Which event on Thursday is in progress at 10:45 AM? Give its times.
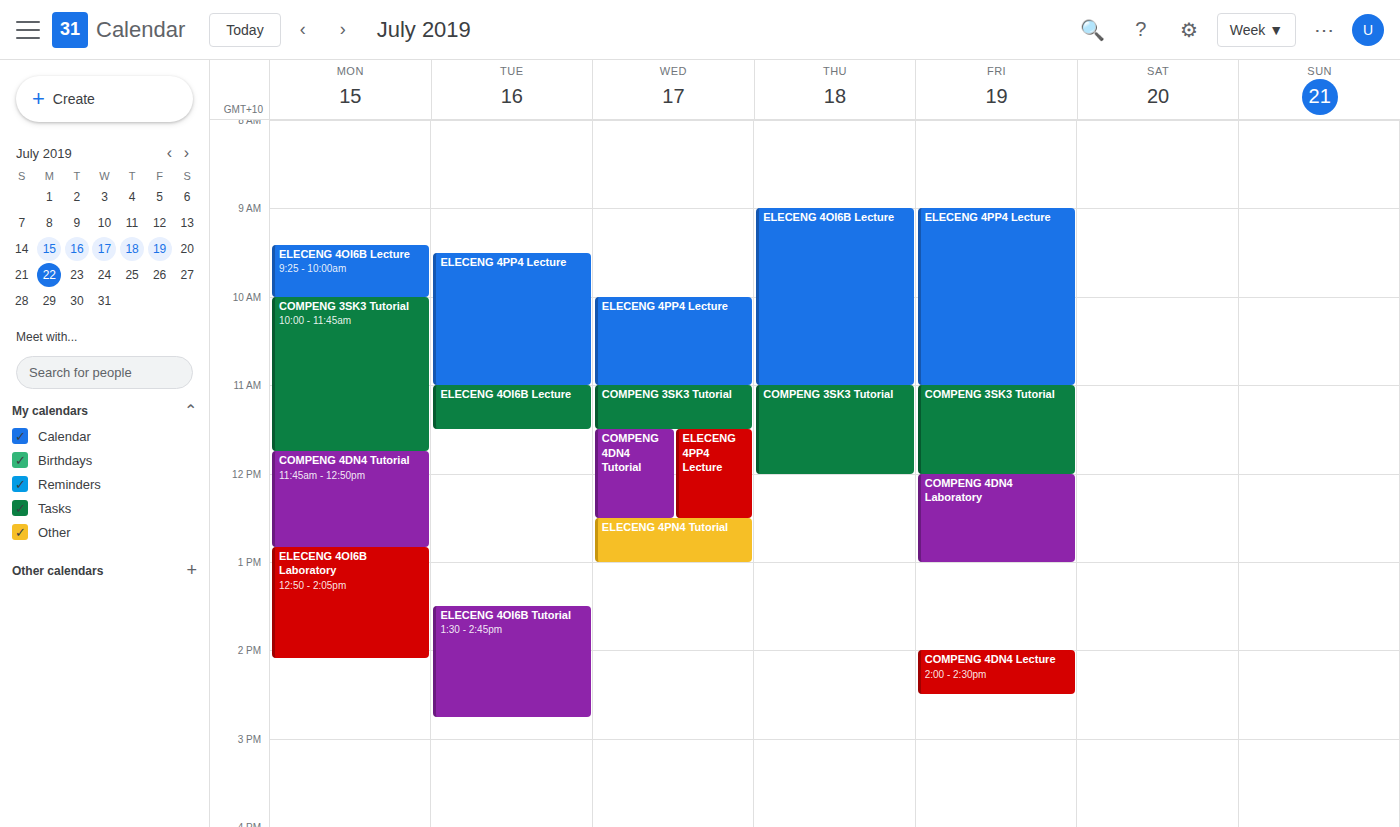
"ELECENG 4OI6B Lecture", 9:00 AM to 11:00 AM